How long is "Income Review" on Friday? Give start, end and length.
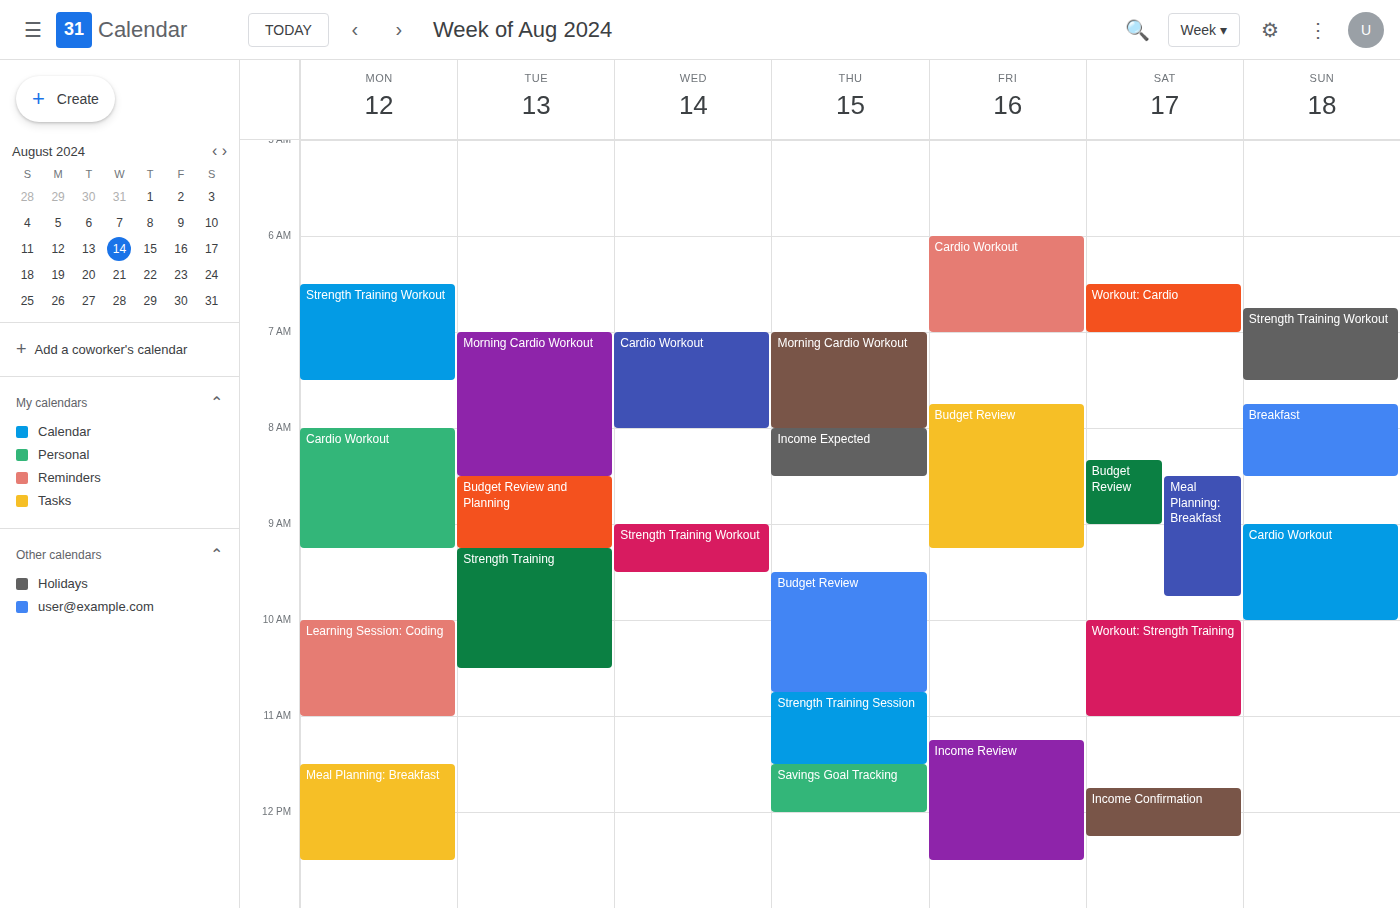
11:15 to 12:30, 1 hour 15 minutes